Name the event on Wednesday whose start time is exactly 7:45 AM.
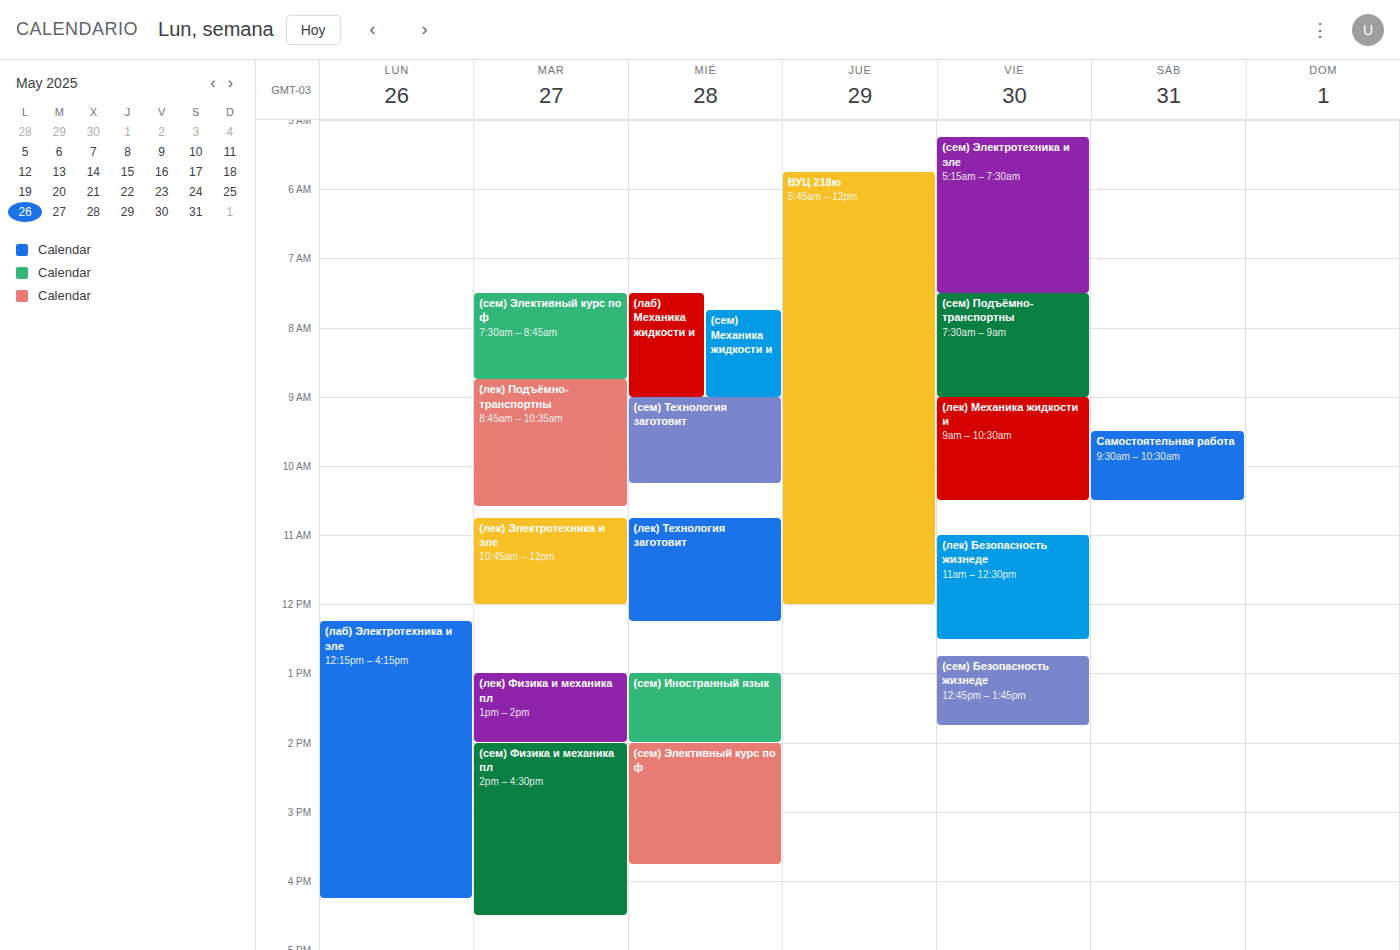
"(сем) Механика жидкости и"